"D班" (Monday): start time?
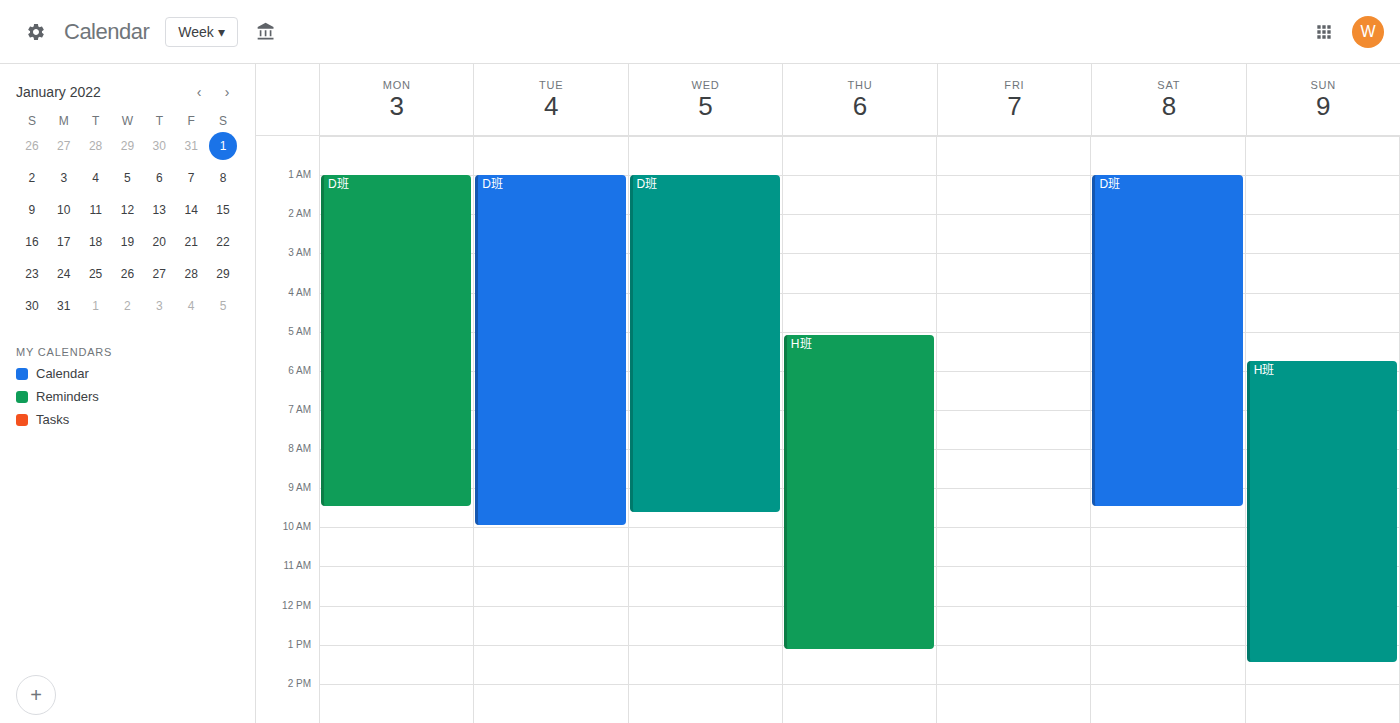
1:00 AM